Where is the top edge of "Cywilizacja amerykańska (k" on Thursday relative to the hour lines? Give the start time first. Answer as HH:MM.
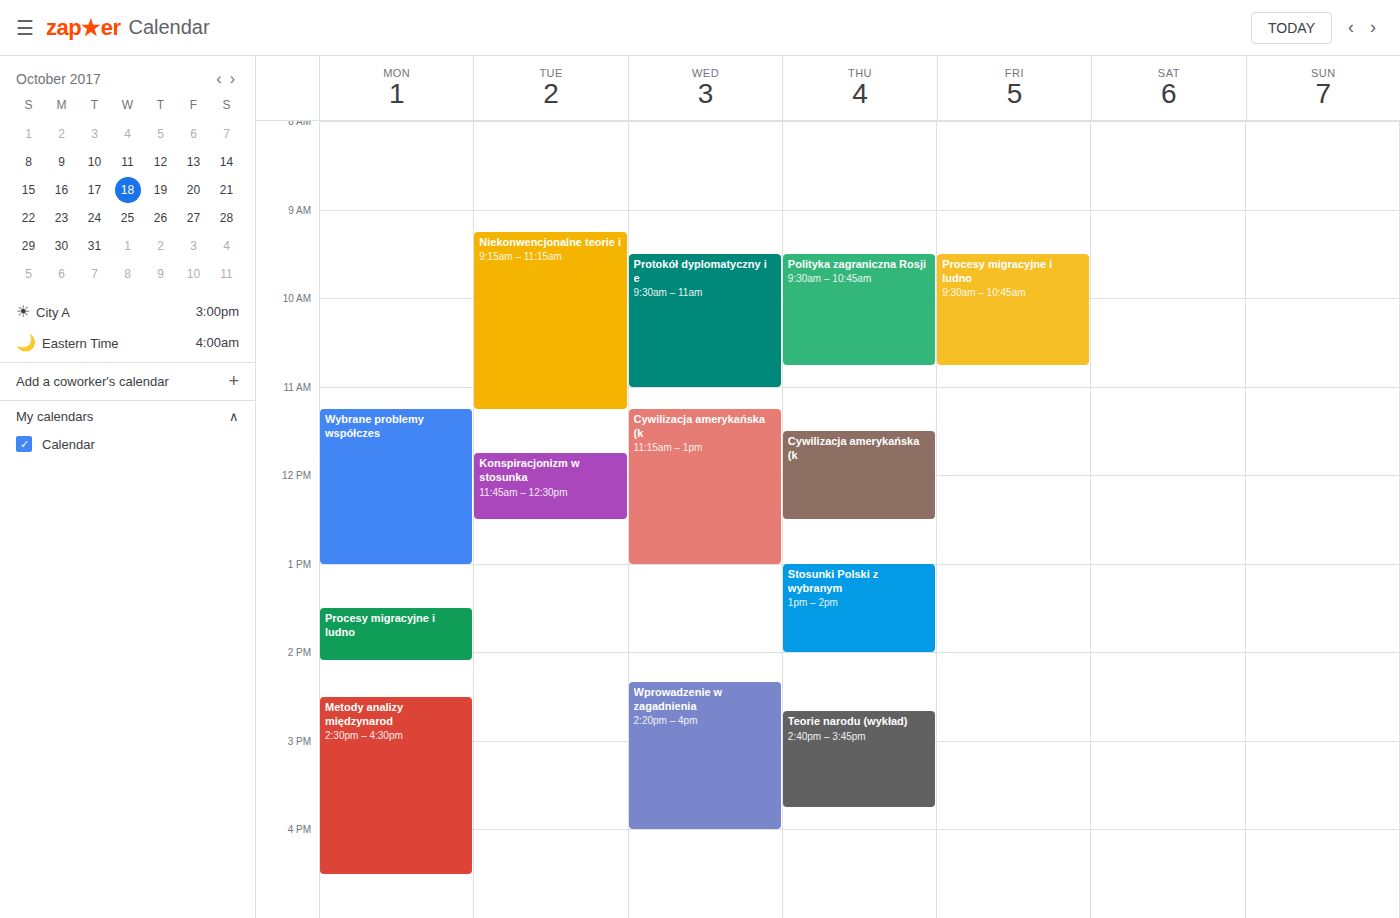
11:30 -- halfway between the 11:00 and 12:00 lines.